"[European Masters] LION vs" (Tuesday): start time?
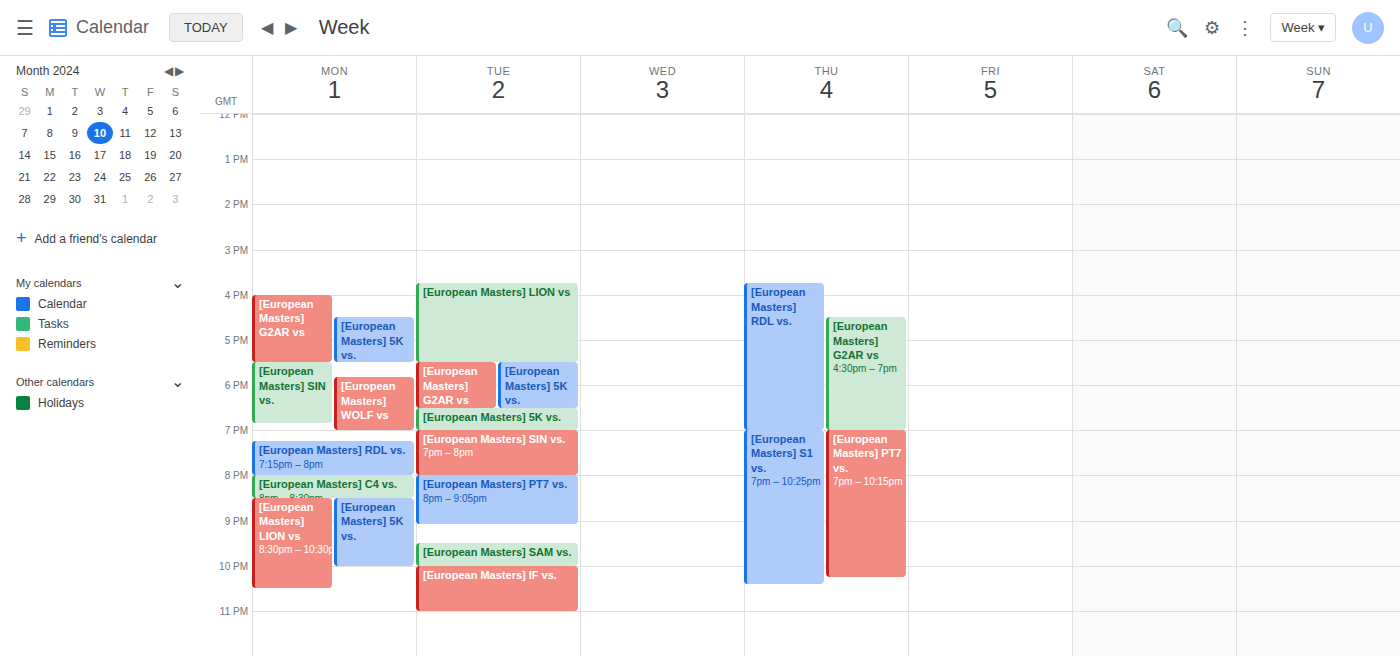
3:45 PM